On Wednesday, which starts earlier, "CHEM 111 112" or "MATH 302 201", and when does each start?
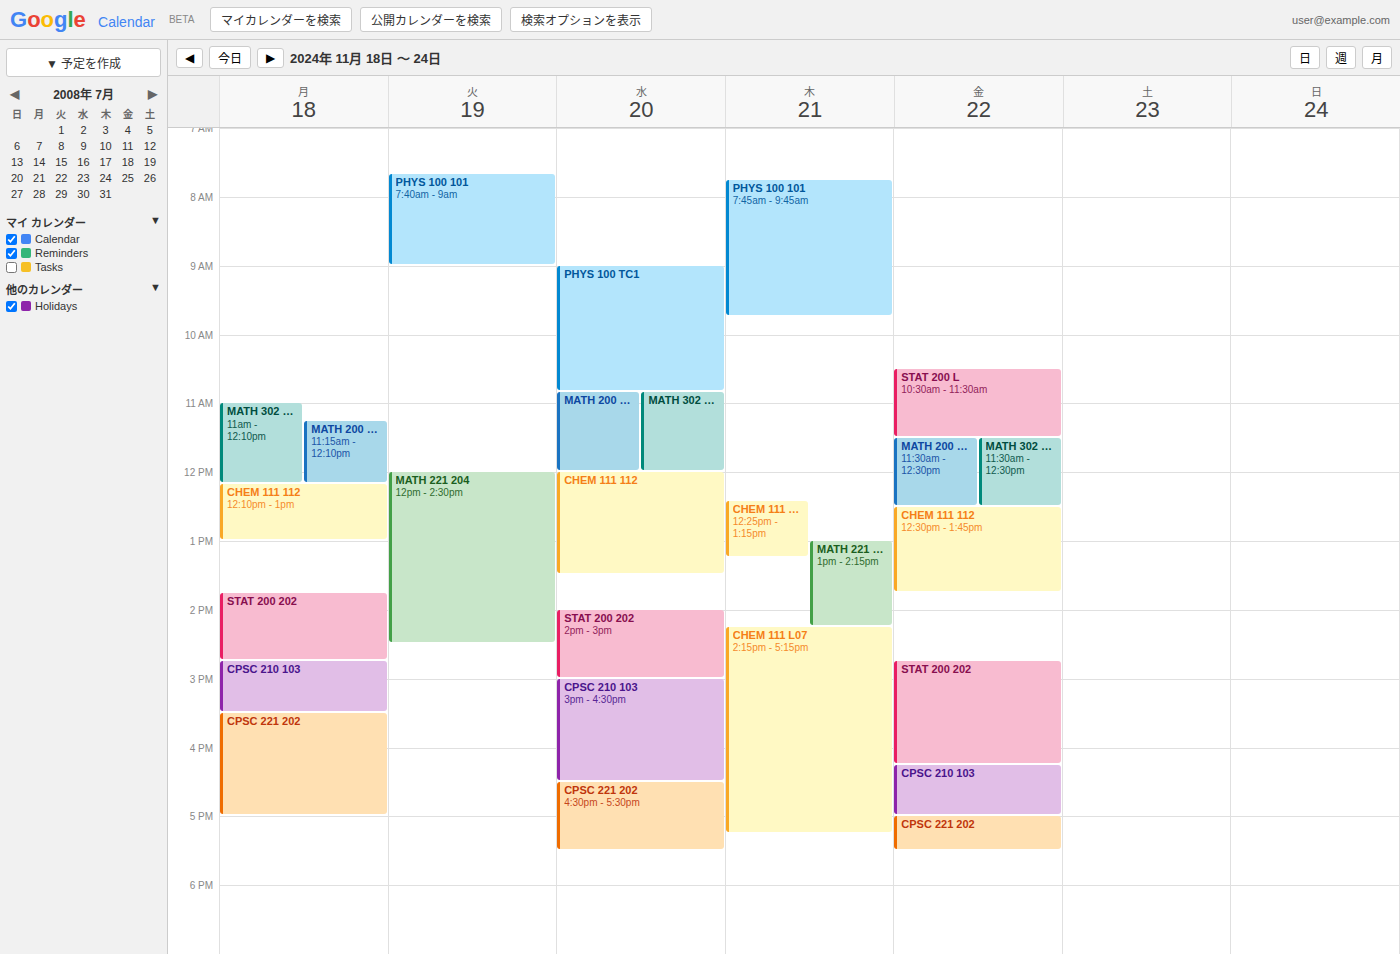
"MATH 302 201" 10:50 AM; "CHEM 111 112" 12:00 PM.